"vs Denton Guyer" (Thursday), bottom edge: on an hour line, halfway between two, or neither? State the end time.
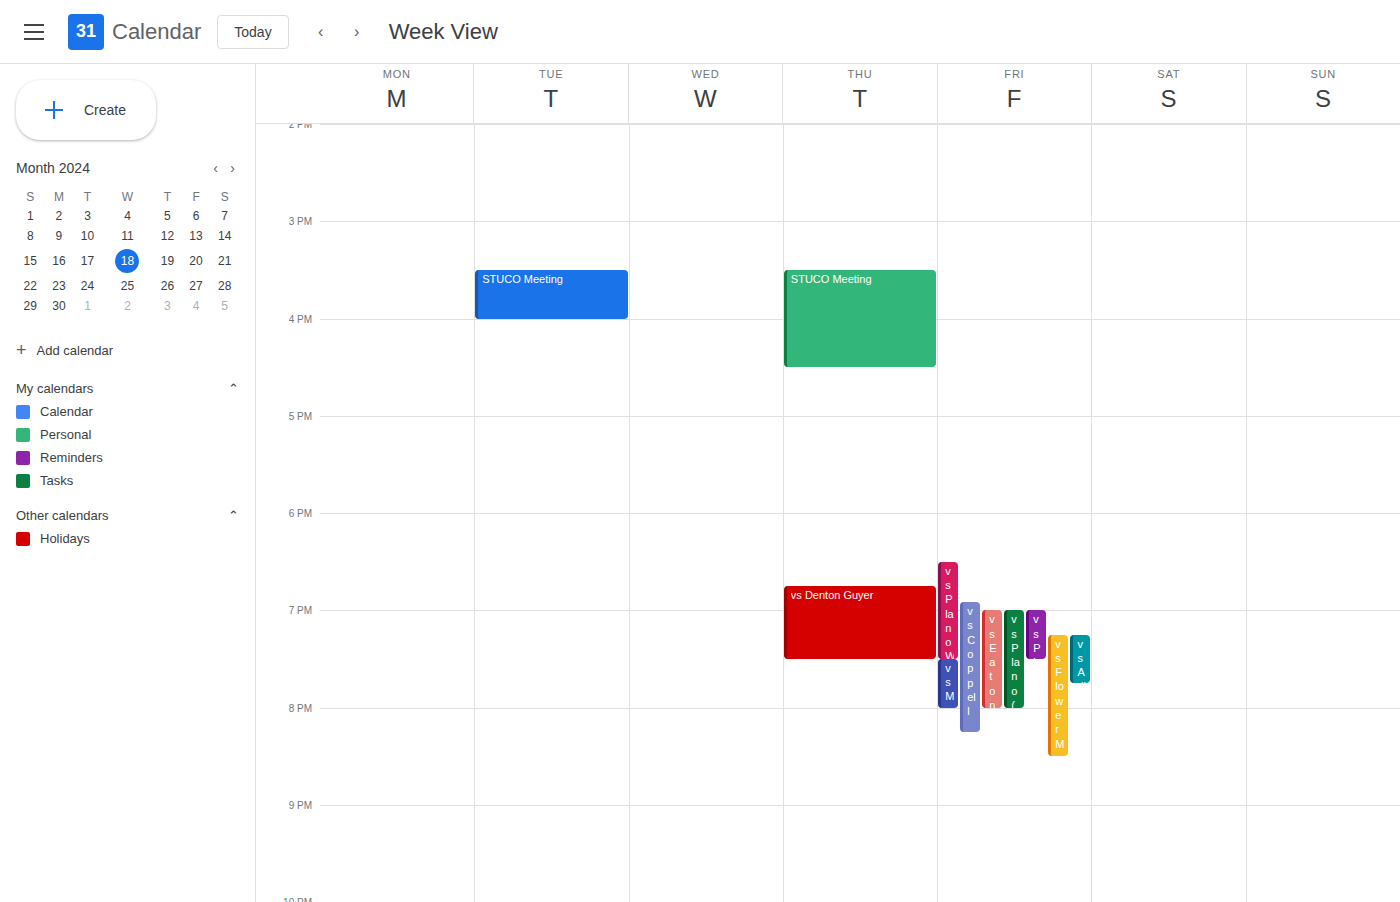
7:30 PM -- halfway between the 7 PM and 8 PM lines.